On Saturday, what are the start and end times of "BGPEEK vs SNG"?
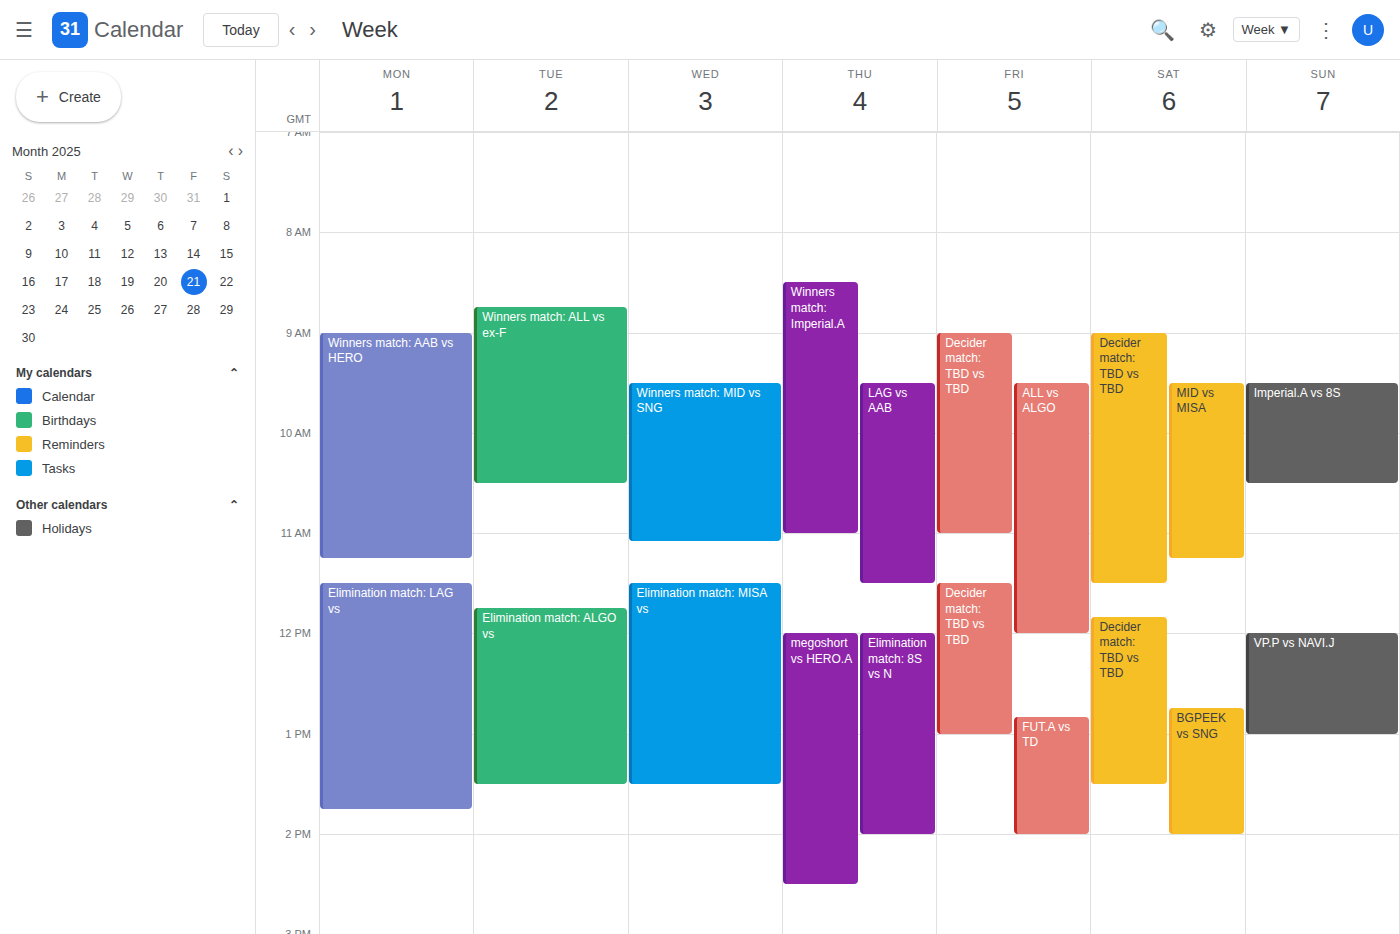
12:45 PM to 2:00 PM